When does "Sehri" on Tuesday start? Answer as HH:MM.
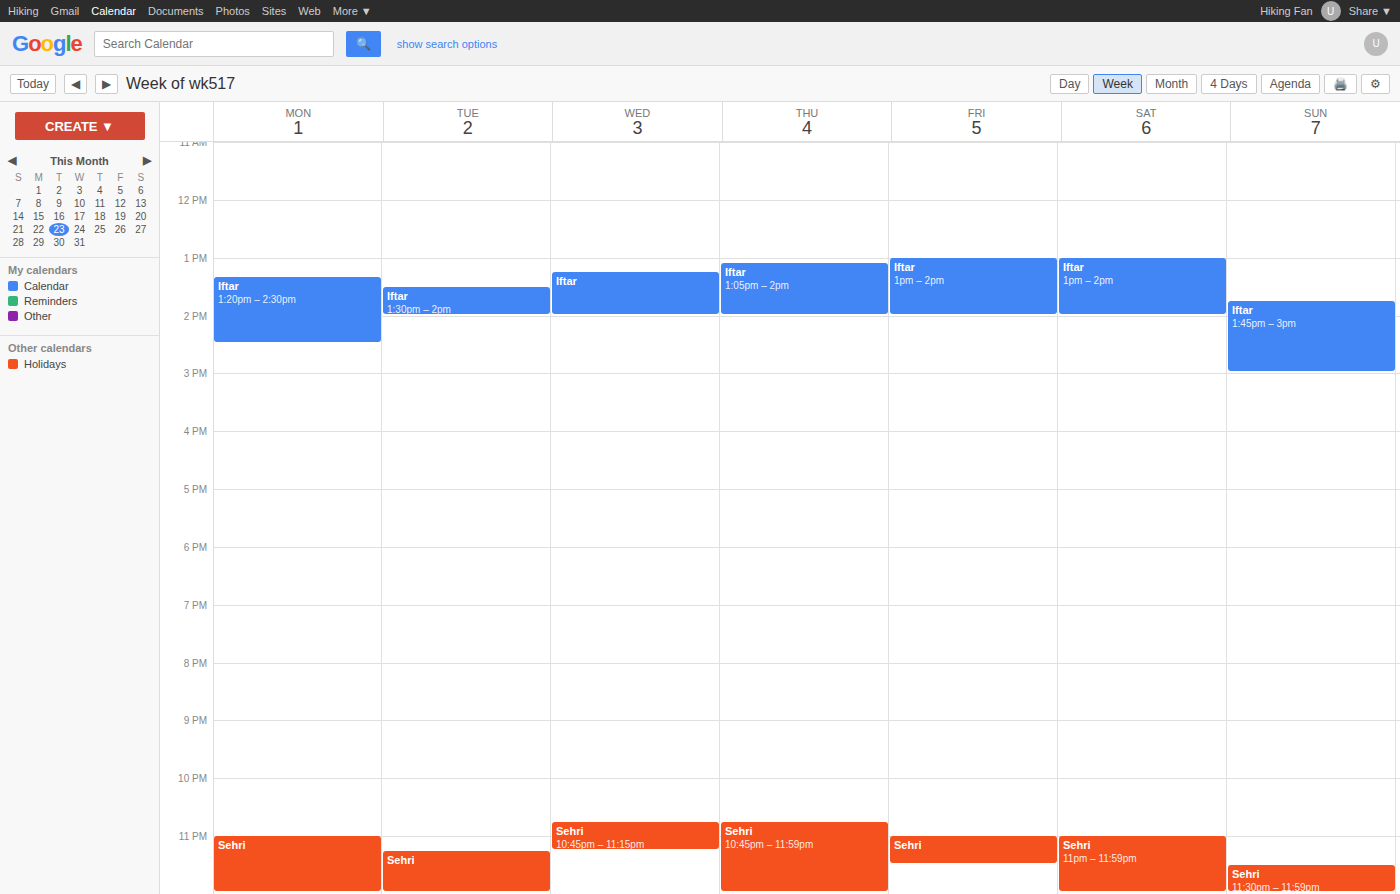
23:15